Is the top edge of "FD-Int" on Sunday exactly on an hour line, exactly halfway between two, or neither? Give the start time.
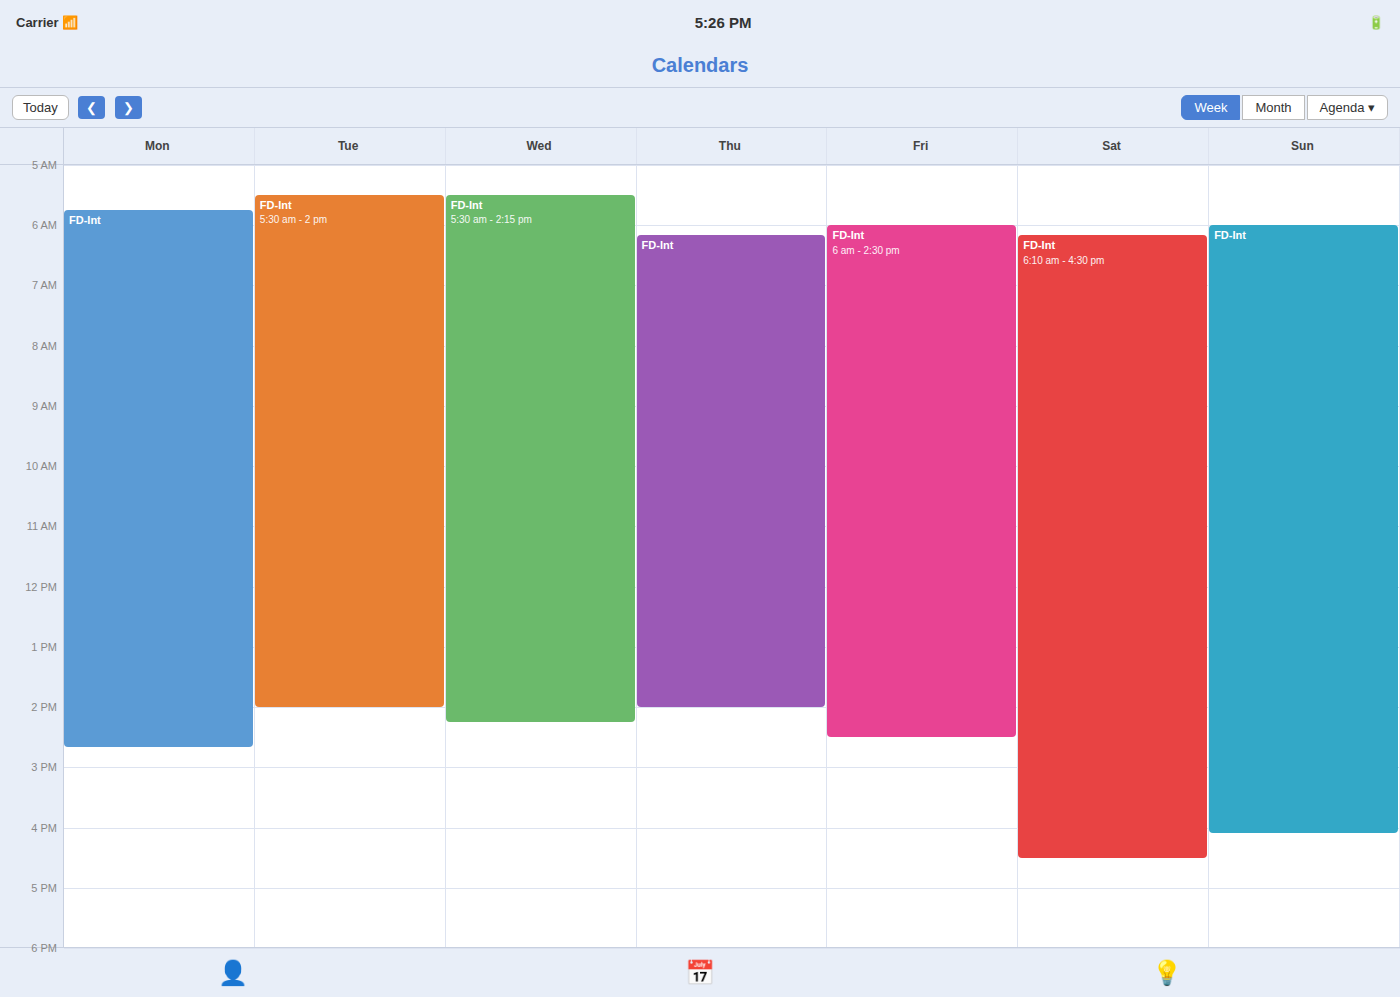
06:00 -- exactly on the 06:00 line.